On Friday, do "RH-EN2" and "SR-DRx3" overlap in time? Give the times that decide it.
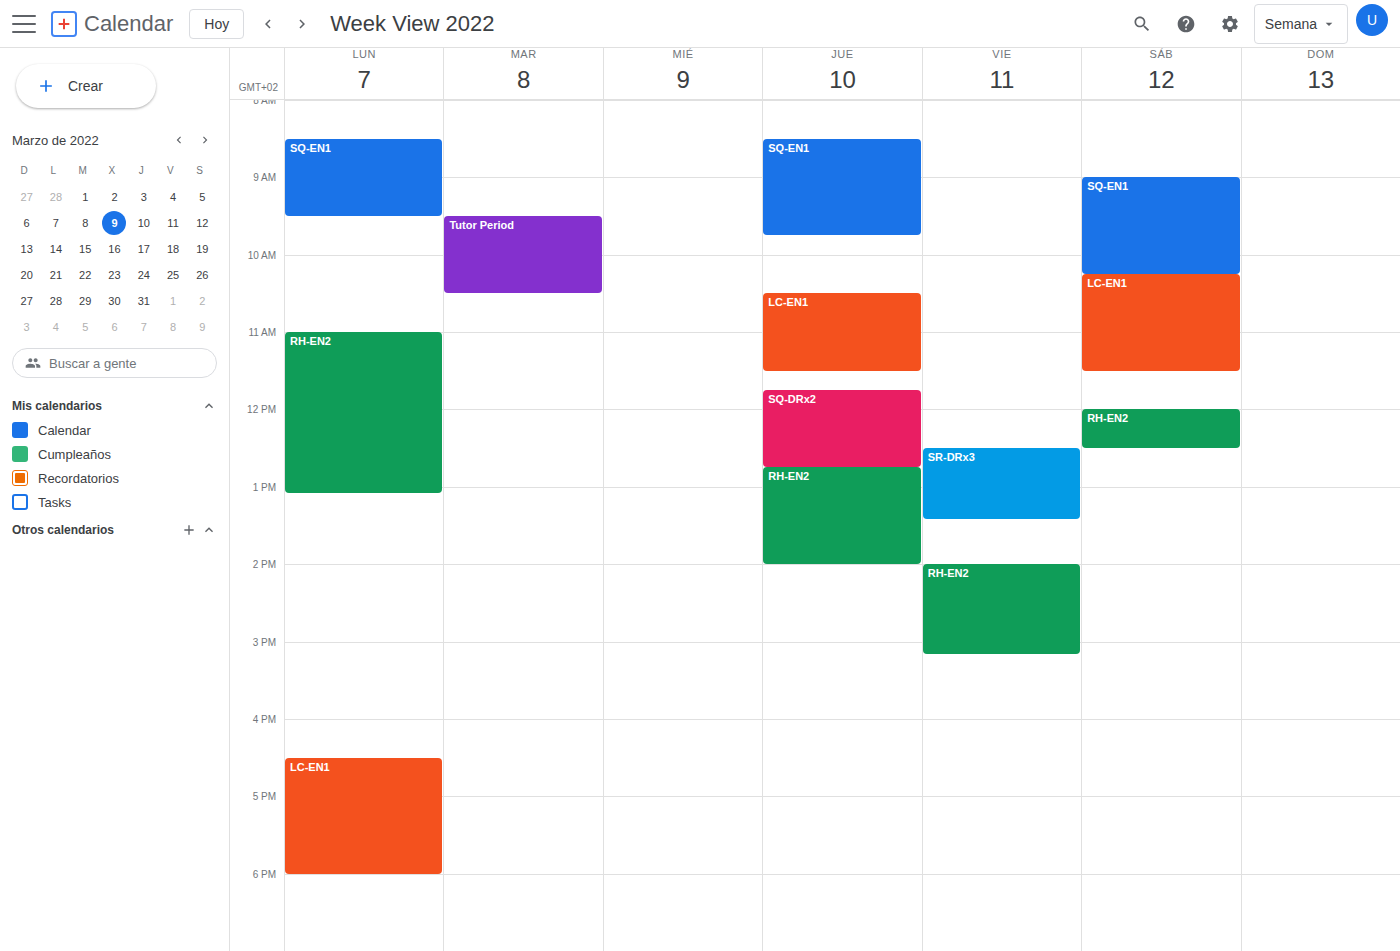
"SR-DRx3" ends at 1:25 PM and "RH-EN2" starts at 2:00 PM -- no overlap.